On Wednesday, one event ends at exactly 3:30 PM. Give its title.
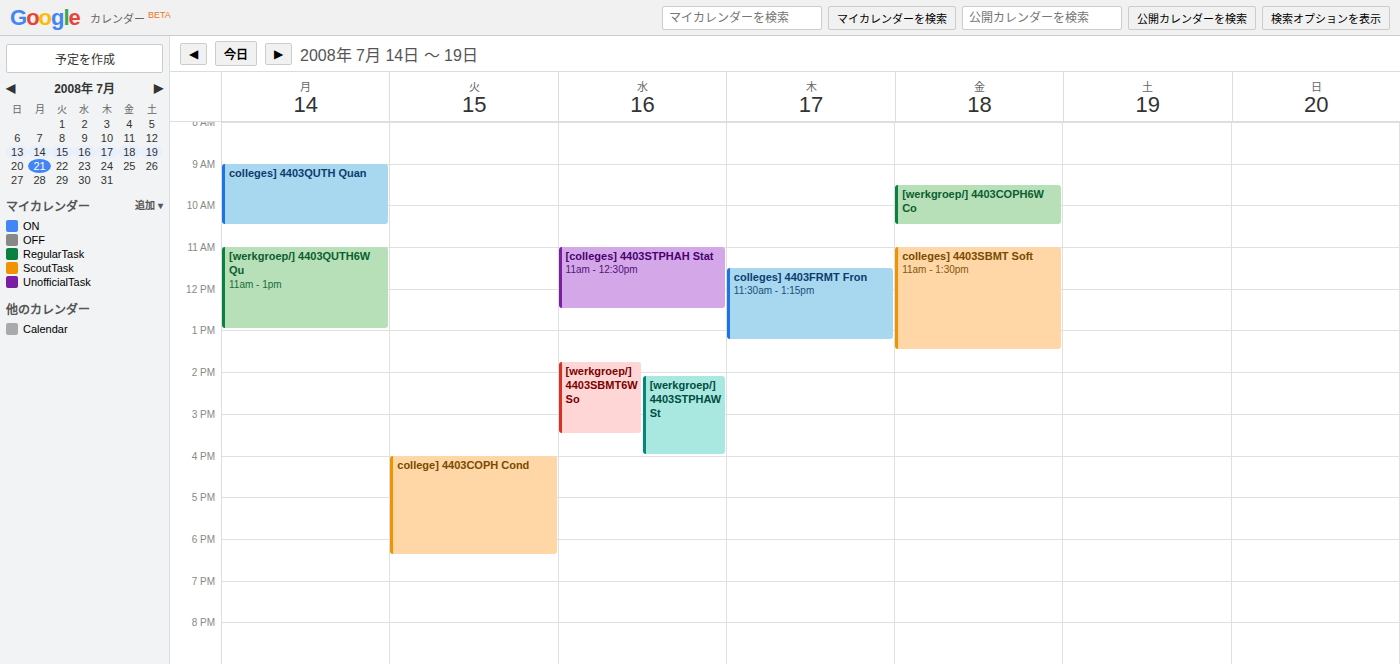
"[werkgroep/] 4403SBMT6W So"